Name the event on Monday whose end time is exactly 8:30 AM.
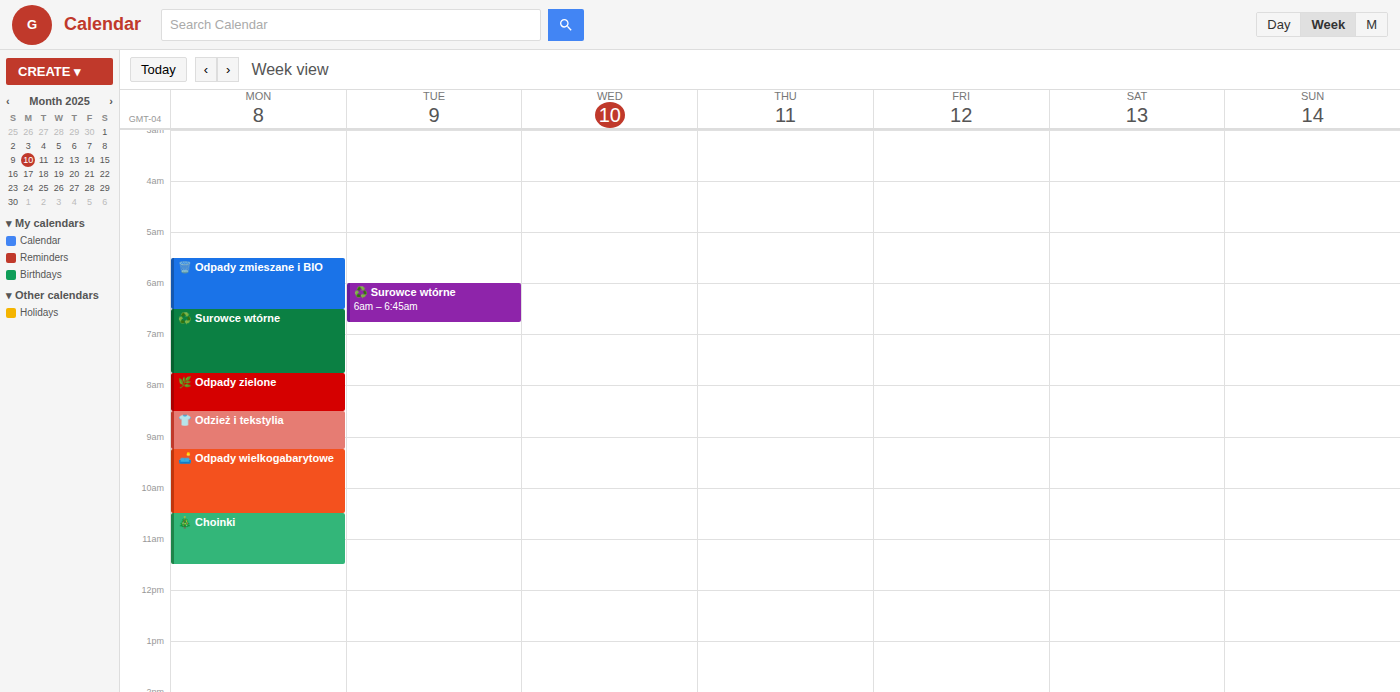
"🌿 Odpady zielone"